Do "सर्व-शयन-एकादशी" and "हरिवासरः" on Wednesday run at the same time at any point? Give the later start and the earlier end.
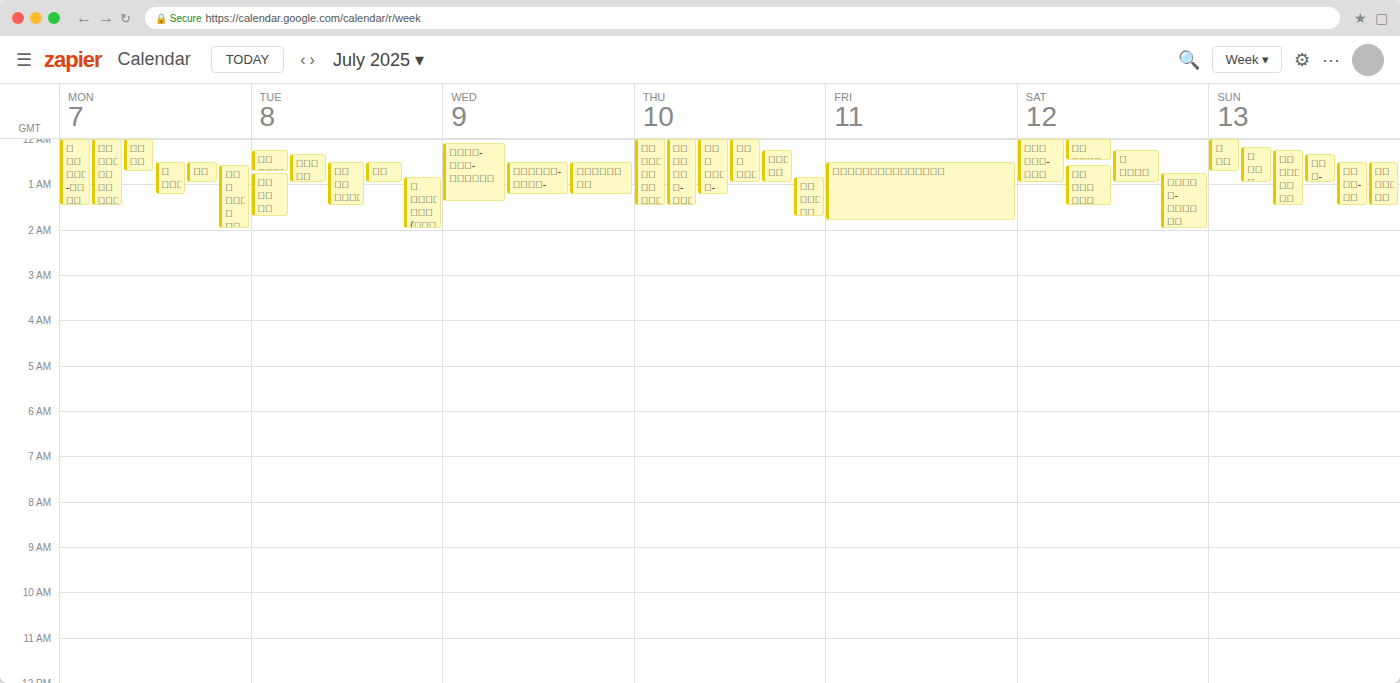
"हरिवासरः" runs 12:30 AM to 1:15 AM, inside "सर्व-शयन-एकादशी" -- they overlap.